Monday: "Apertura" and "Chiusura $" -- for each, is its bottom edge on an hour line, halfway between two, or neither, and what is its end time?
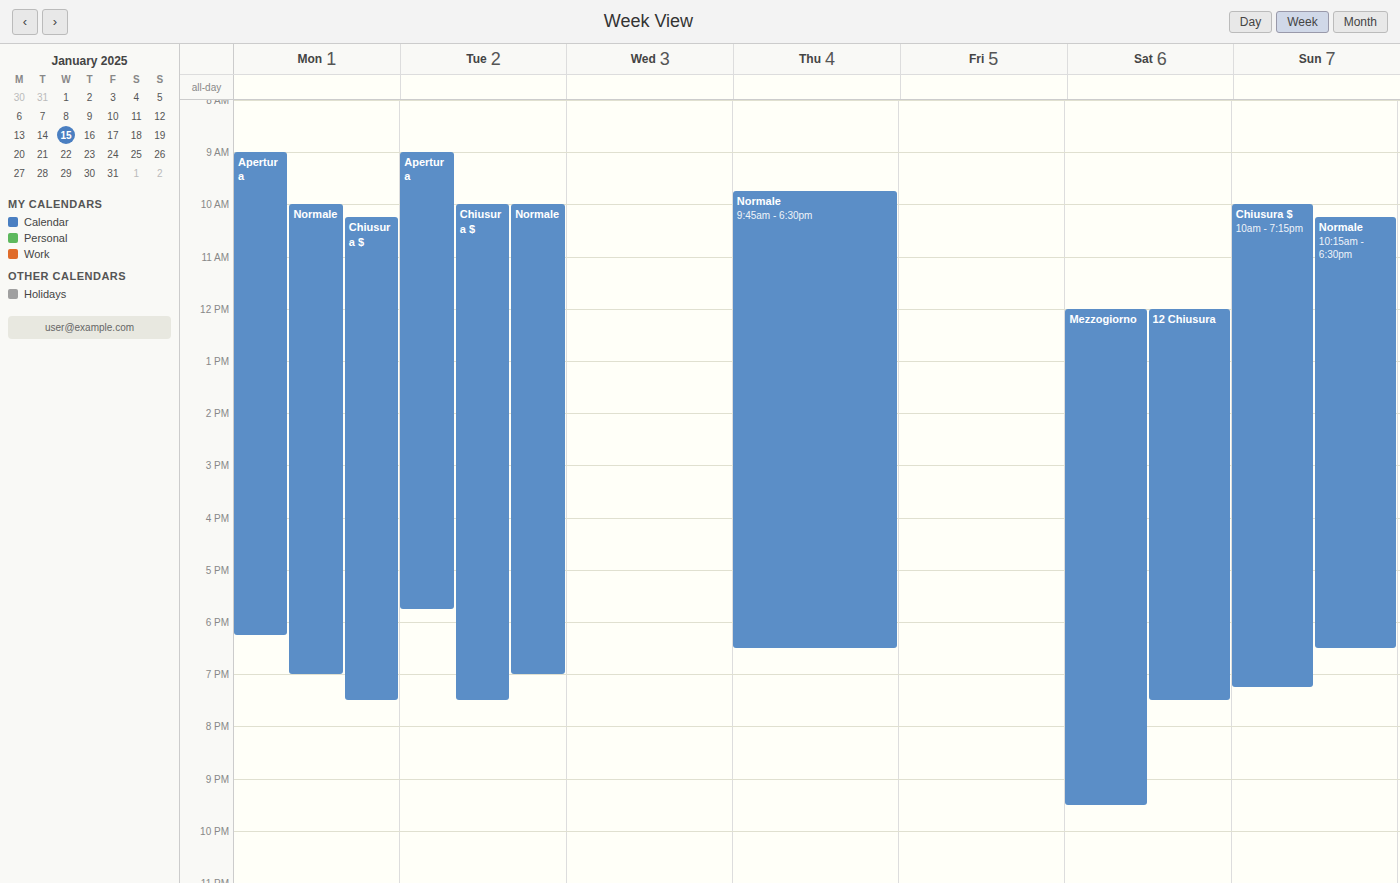
"Apertura": 6:15 PM, neither: a quarter of the way from the 6 PM line to the 7 PM line. "Chiusura $": 7:30 PM, halfway between the 7 PM and 8 PM lines.